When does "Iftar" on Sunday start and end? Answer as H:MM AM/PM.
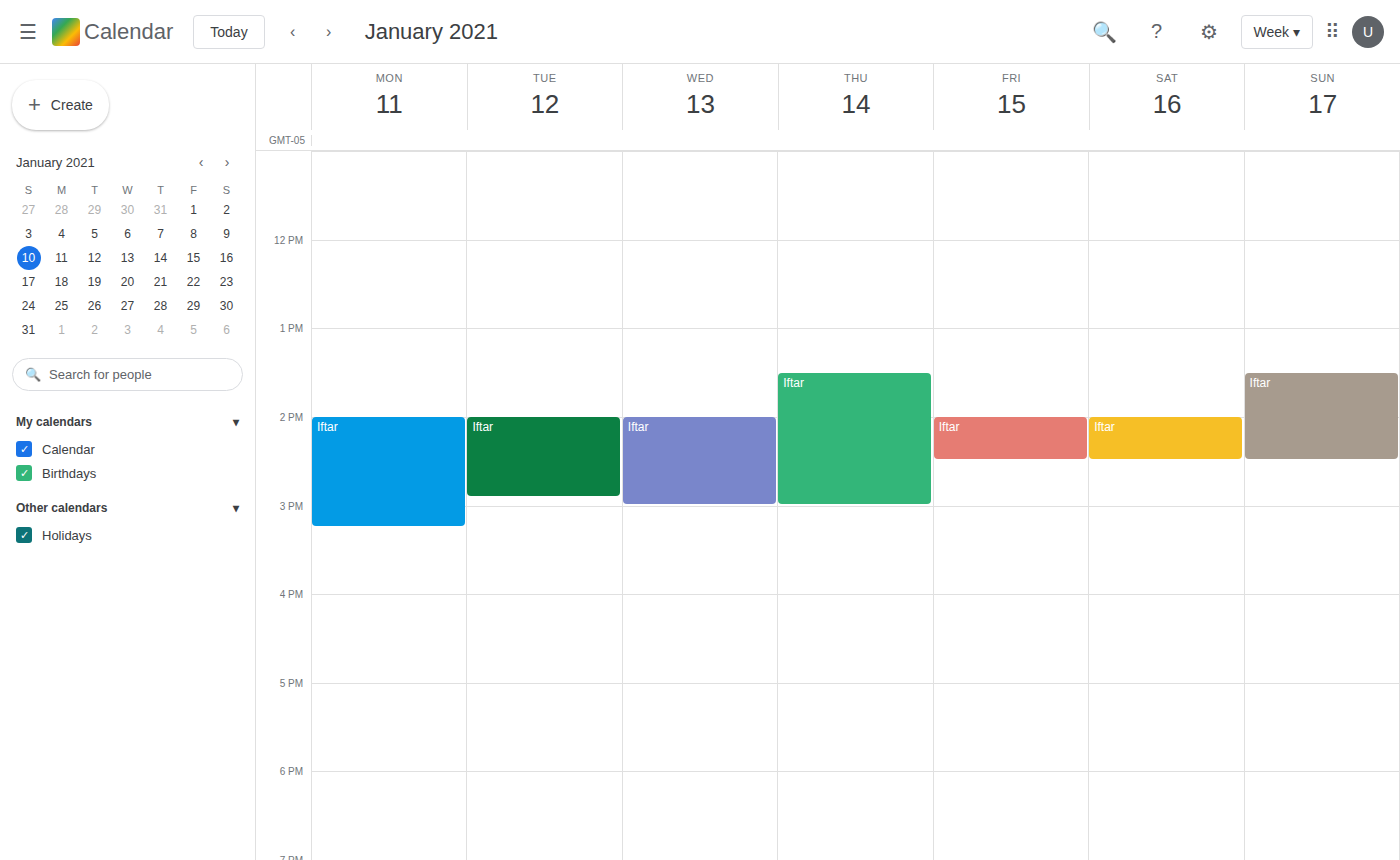
1:30 PM to 2:30 PM